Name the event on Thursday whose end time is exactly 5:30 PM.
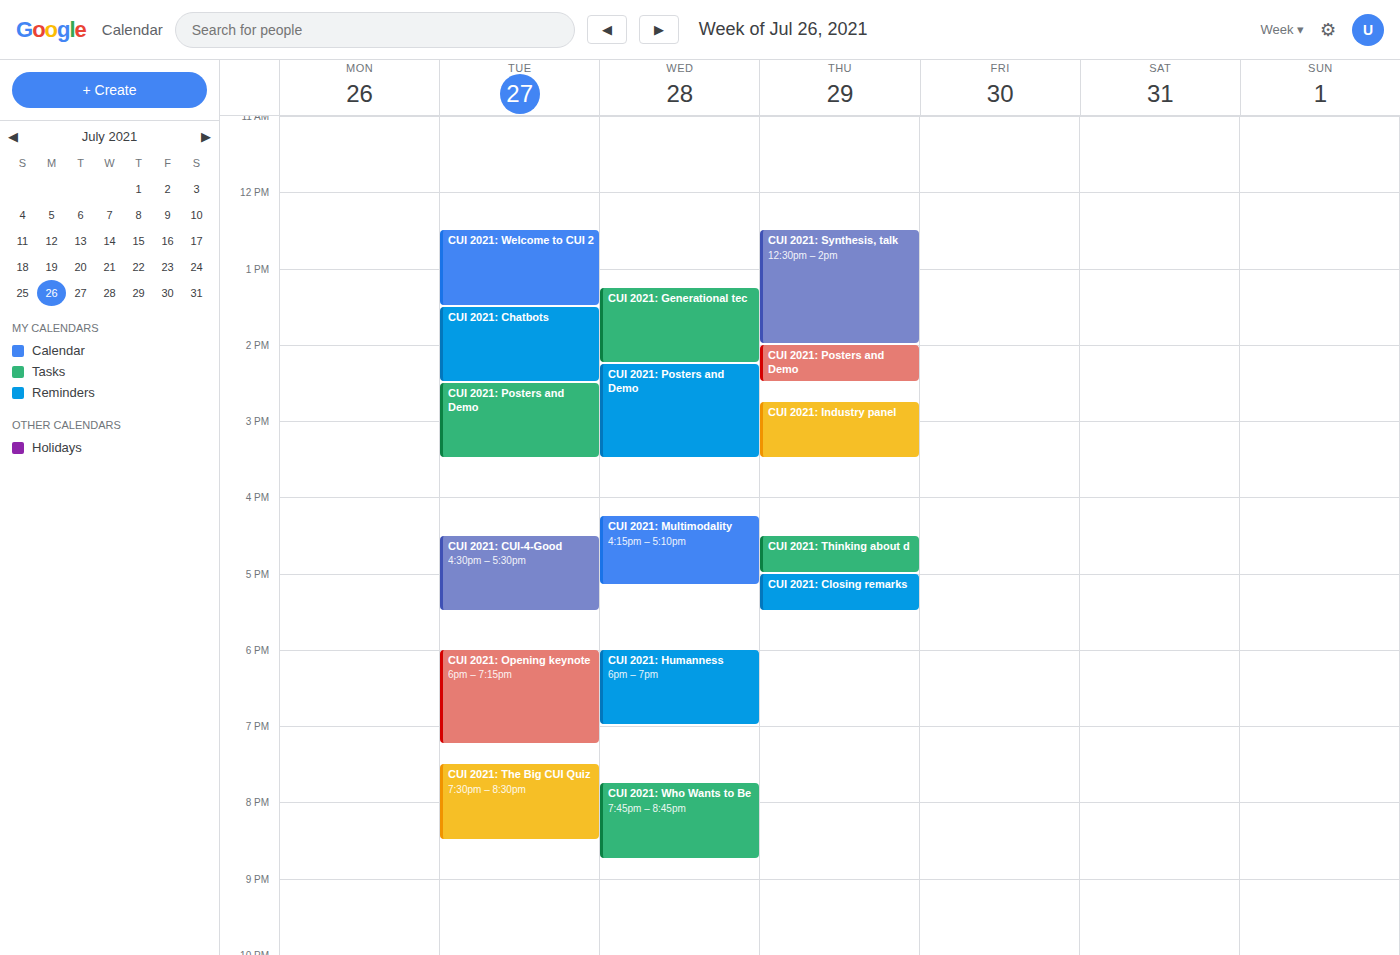
"CUI 2021: Closing remarks"